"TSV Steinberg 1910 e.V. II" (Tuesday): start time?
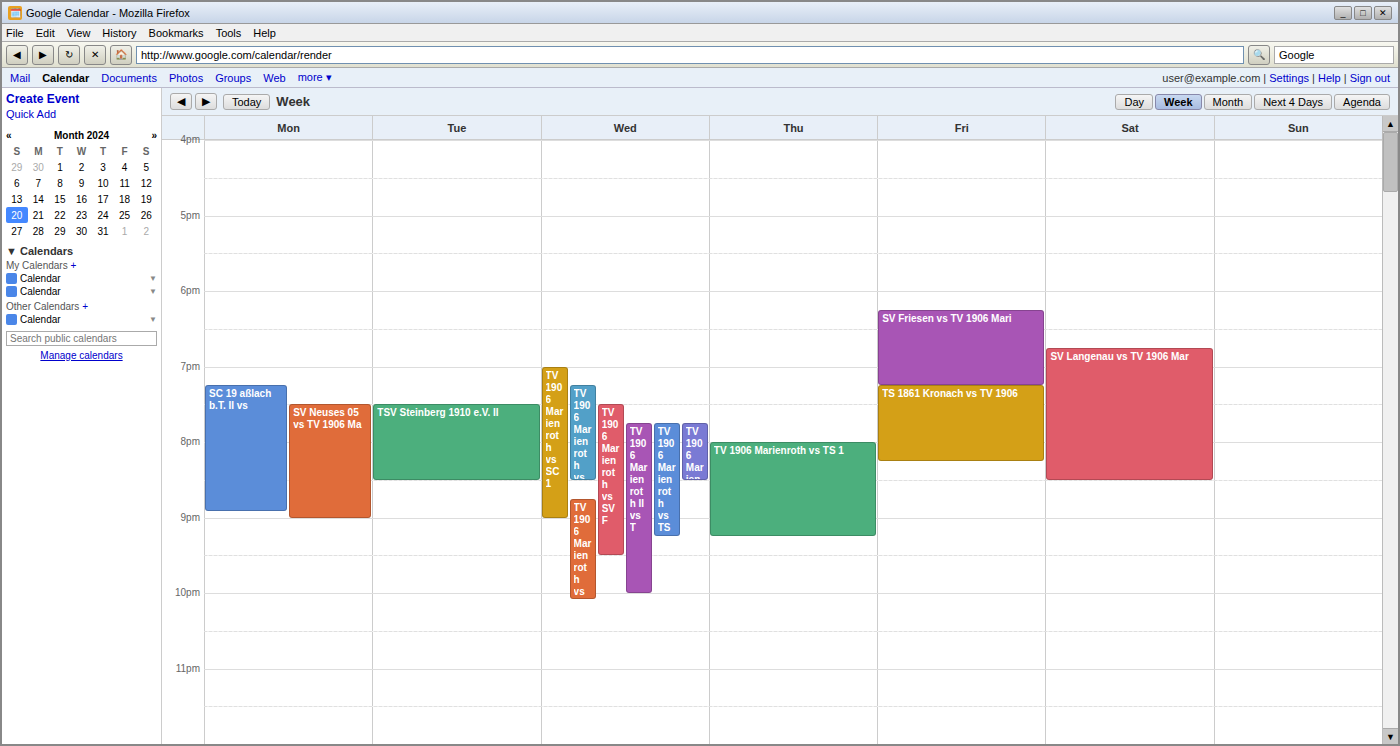
7:30 PM